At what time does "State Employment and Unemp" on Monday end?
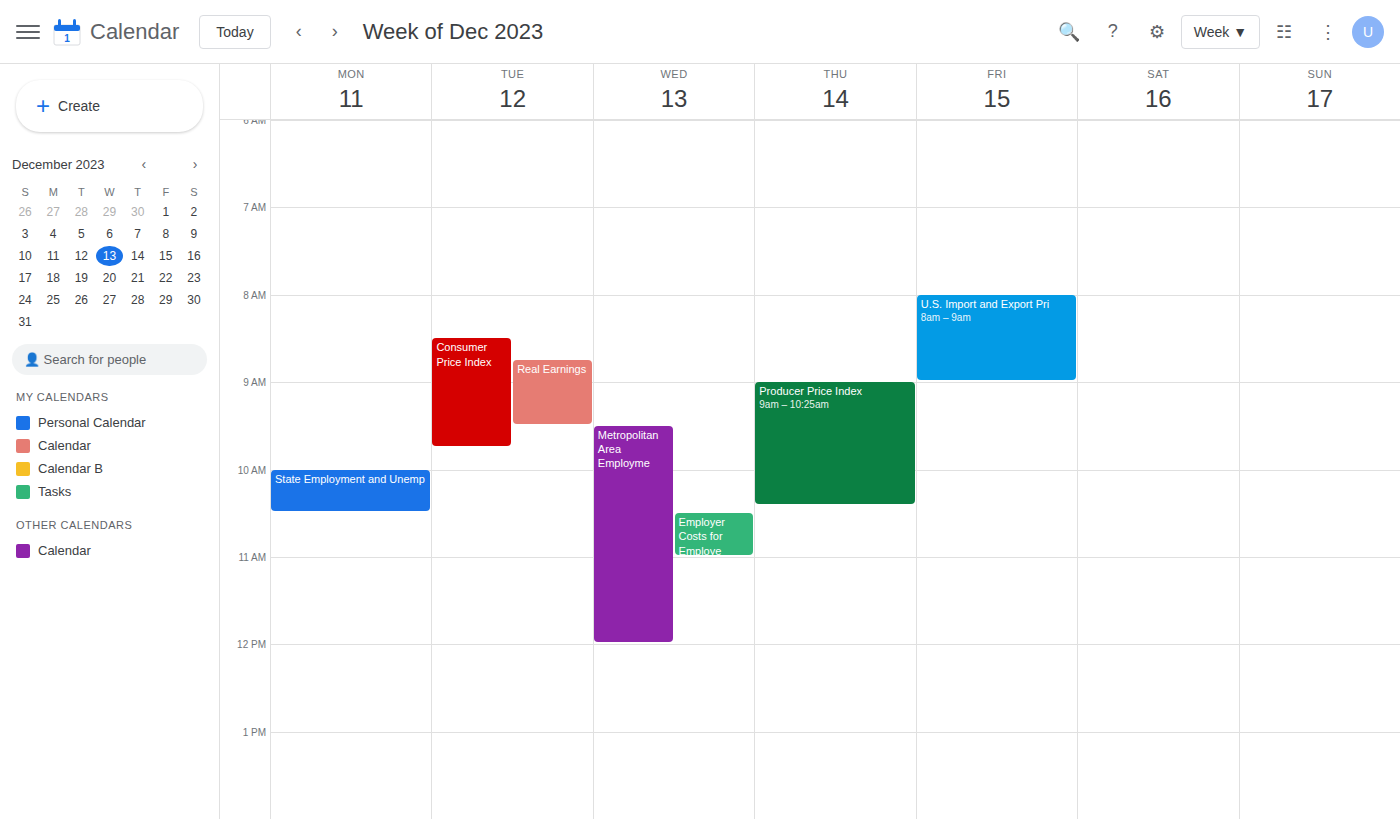
10:30 AM